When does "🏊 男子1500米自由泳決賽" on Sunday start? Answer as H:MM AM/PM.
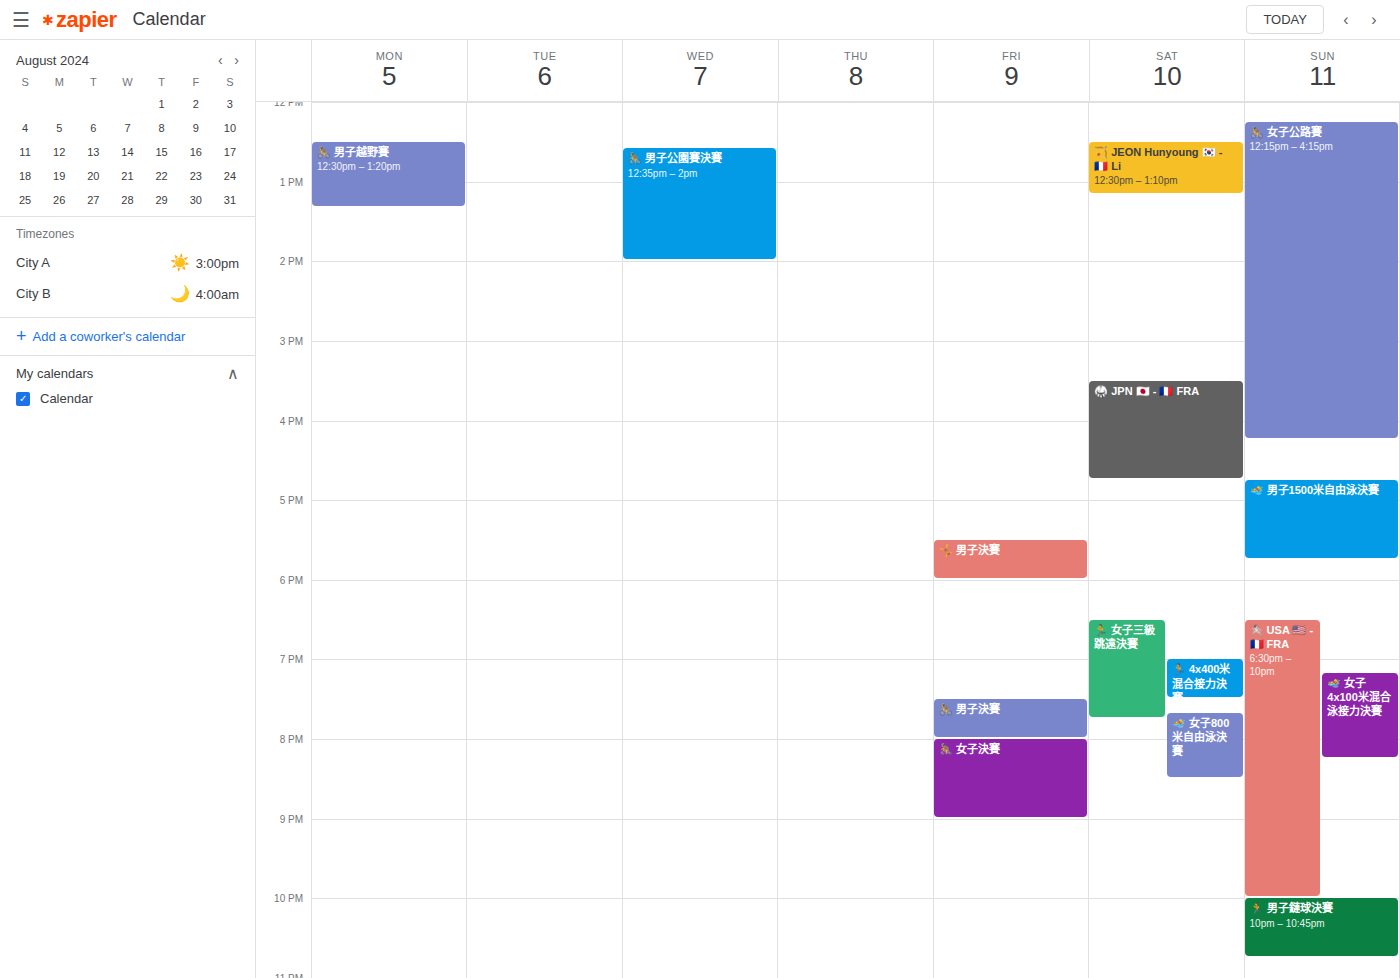
4:45 PM